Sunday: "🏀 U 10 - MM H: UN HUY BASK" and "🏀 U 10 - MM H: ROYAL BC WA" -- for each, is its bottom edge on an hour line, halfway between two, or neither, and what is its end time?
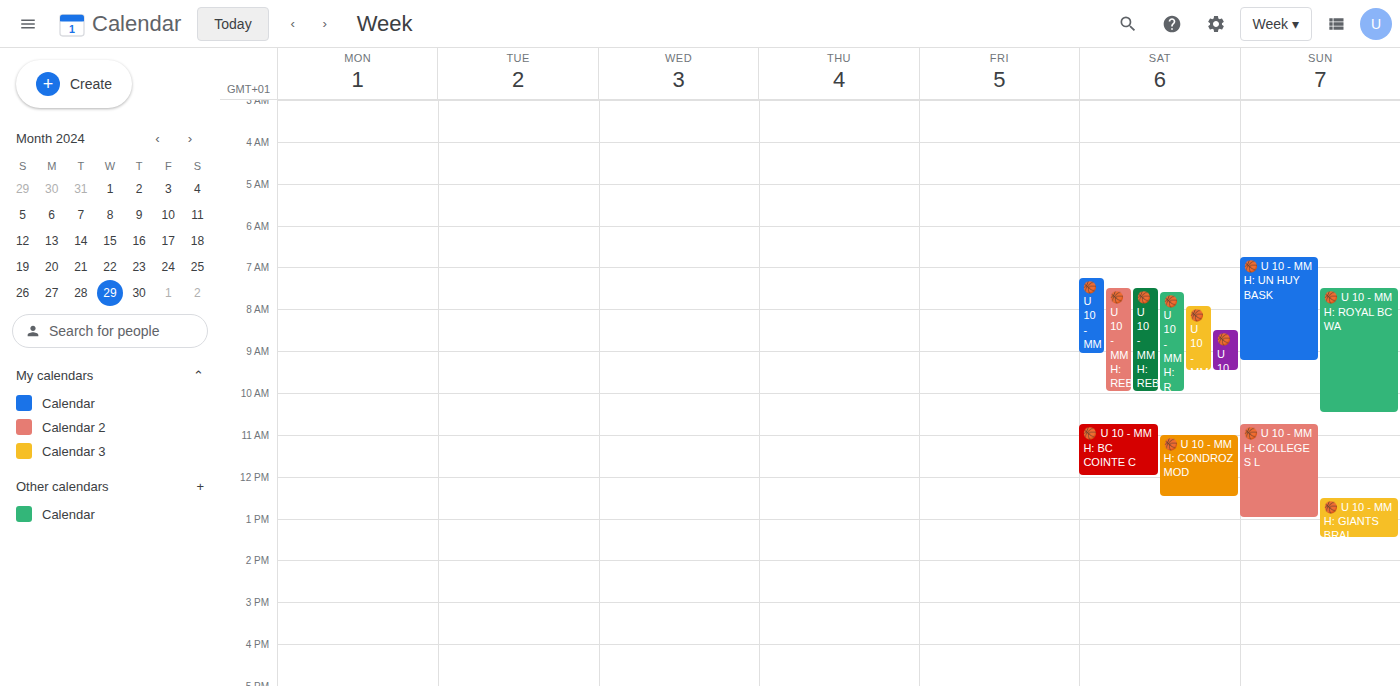
"🏀 U 10 - MM H: UN HUY BASK": 9:15 AM, neither: a quarter of the way from the 9 AM line to the 10 AM line. "🏀 U 10 - MM H: ROYAL BC WA": 10:30 AM, halfway between the 10 AM and 11 AM lines.